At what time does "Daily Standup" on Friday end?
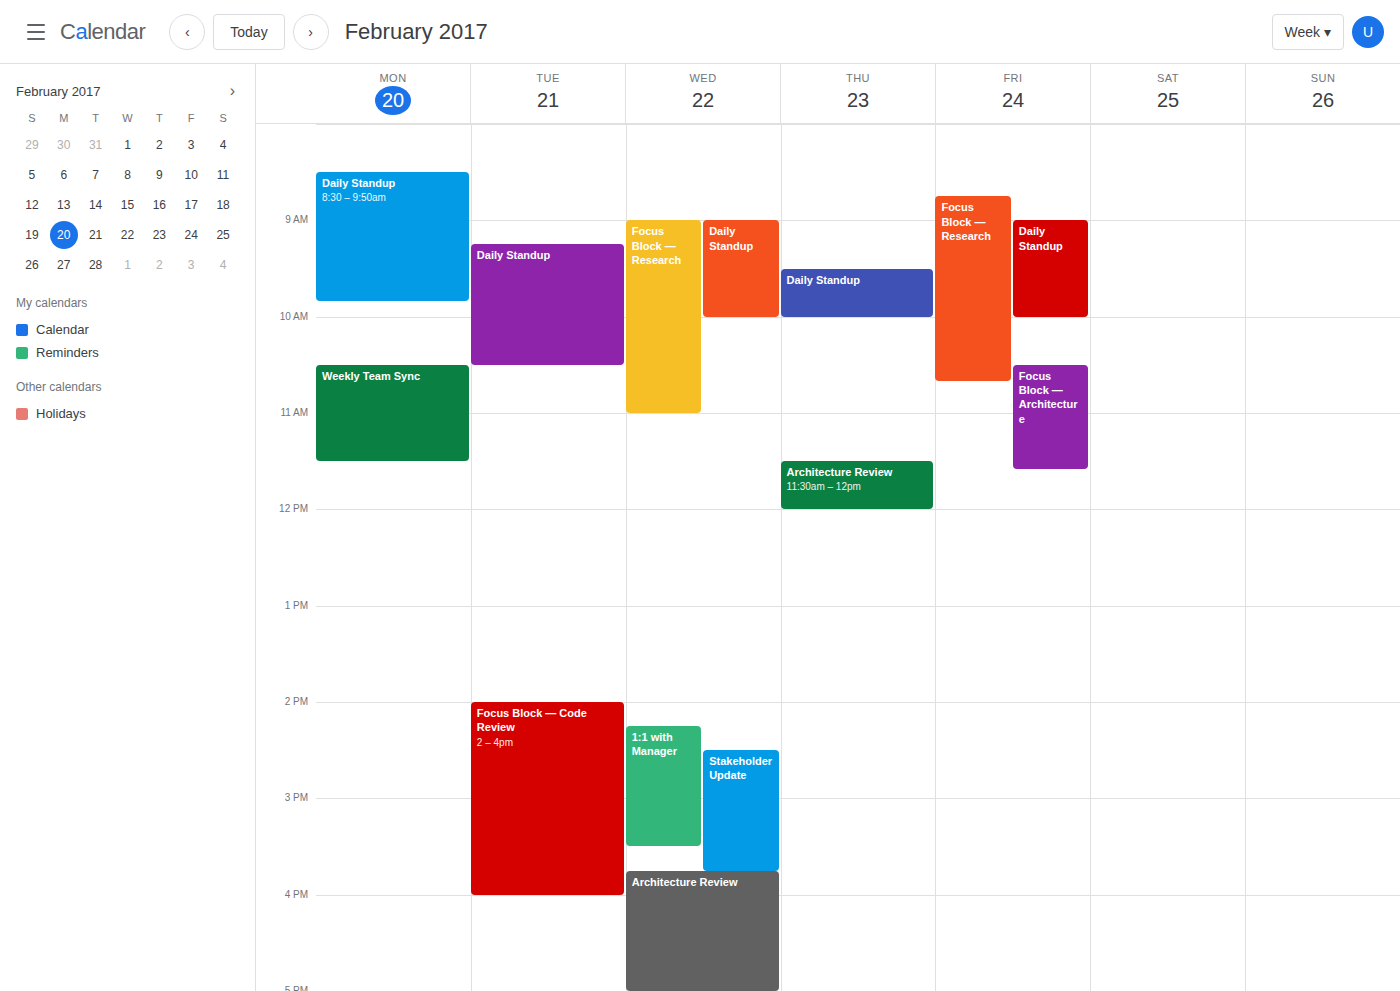
10:00